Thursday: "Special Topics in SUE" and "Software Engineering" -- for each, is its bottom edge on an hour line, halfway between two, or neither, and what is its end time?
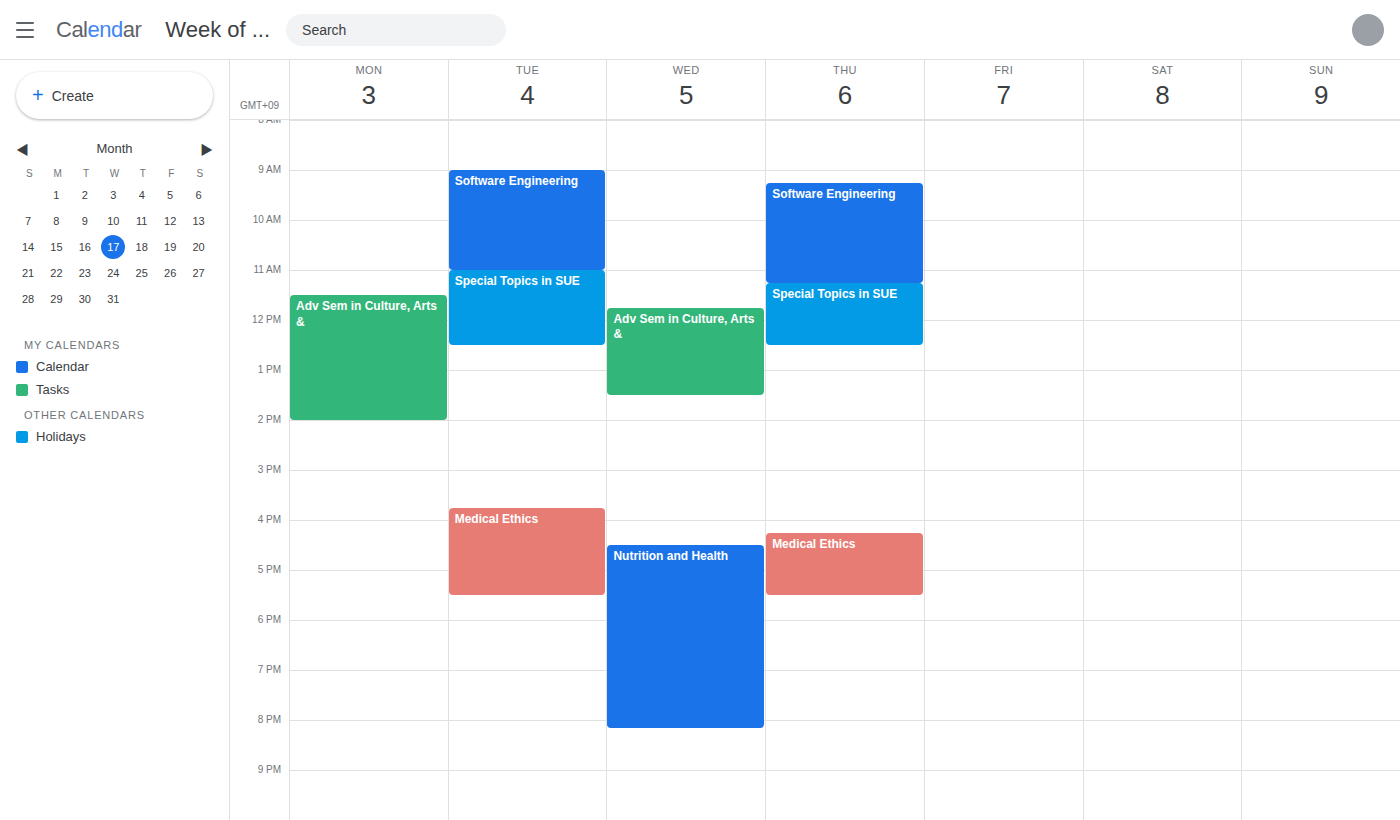
"Special Topics in SUE": 12:30 PM, halfway between the 12 PM and 1 PM lines. "Software Engineering": 11:15 AM, neither: a quarter of the way from the 11 AM line to the 12 PM line.